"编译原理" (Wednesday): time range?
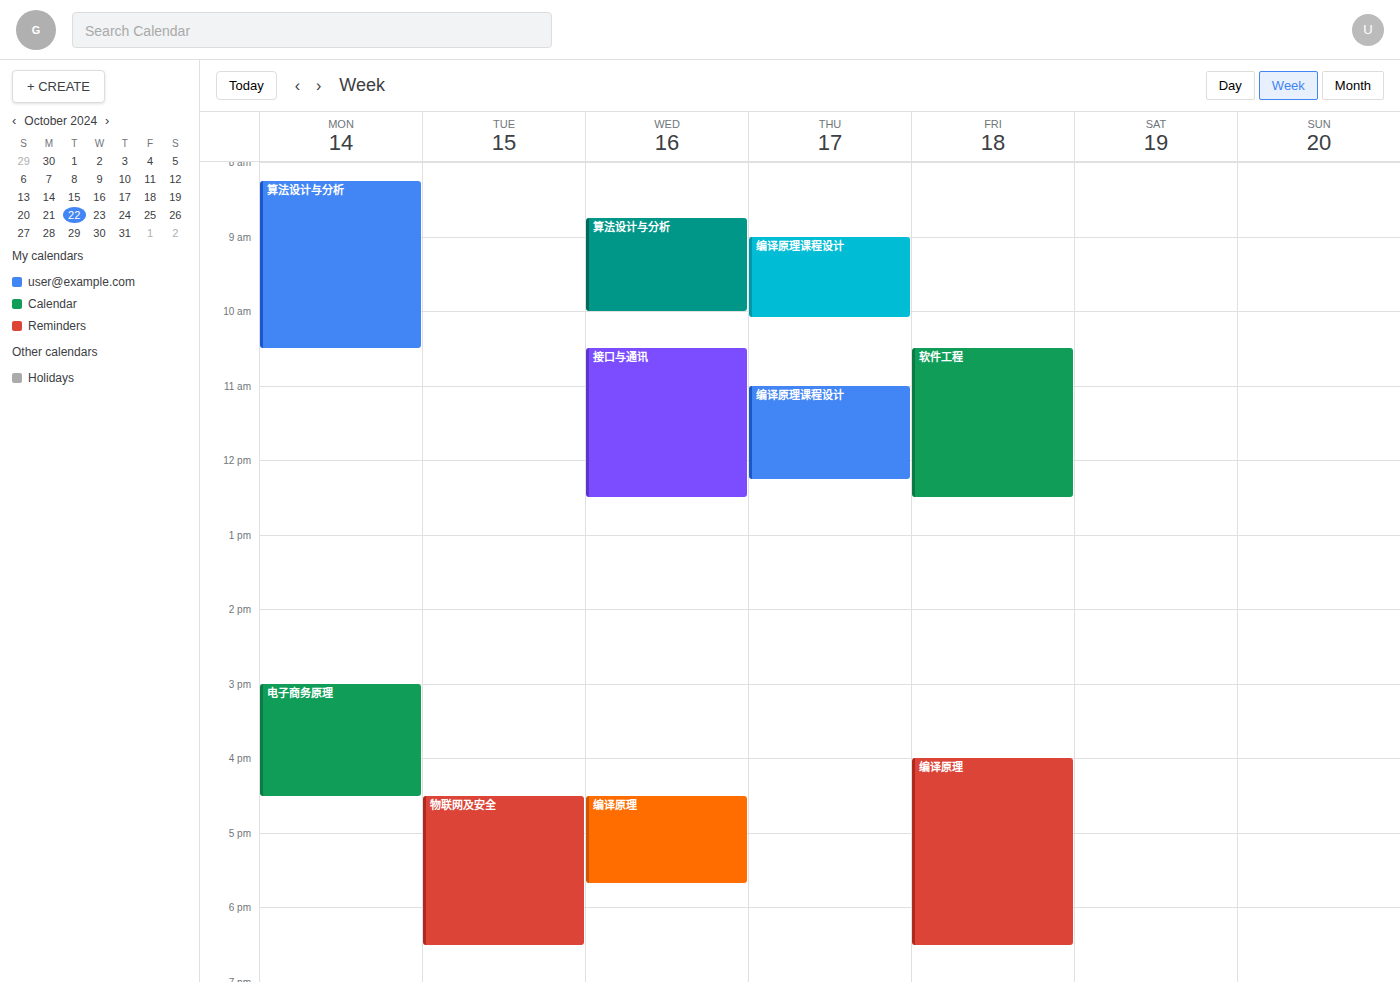
4:30 PM to 5:40 PM